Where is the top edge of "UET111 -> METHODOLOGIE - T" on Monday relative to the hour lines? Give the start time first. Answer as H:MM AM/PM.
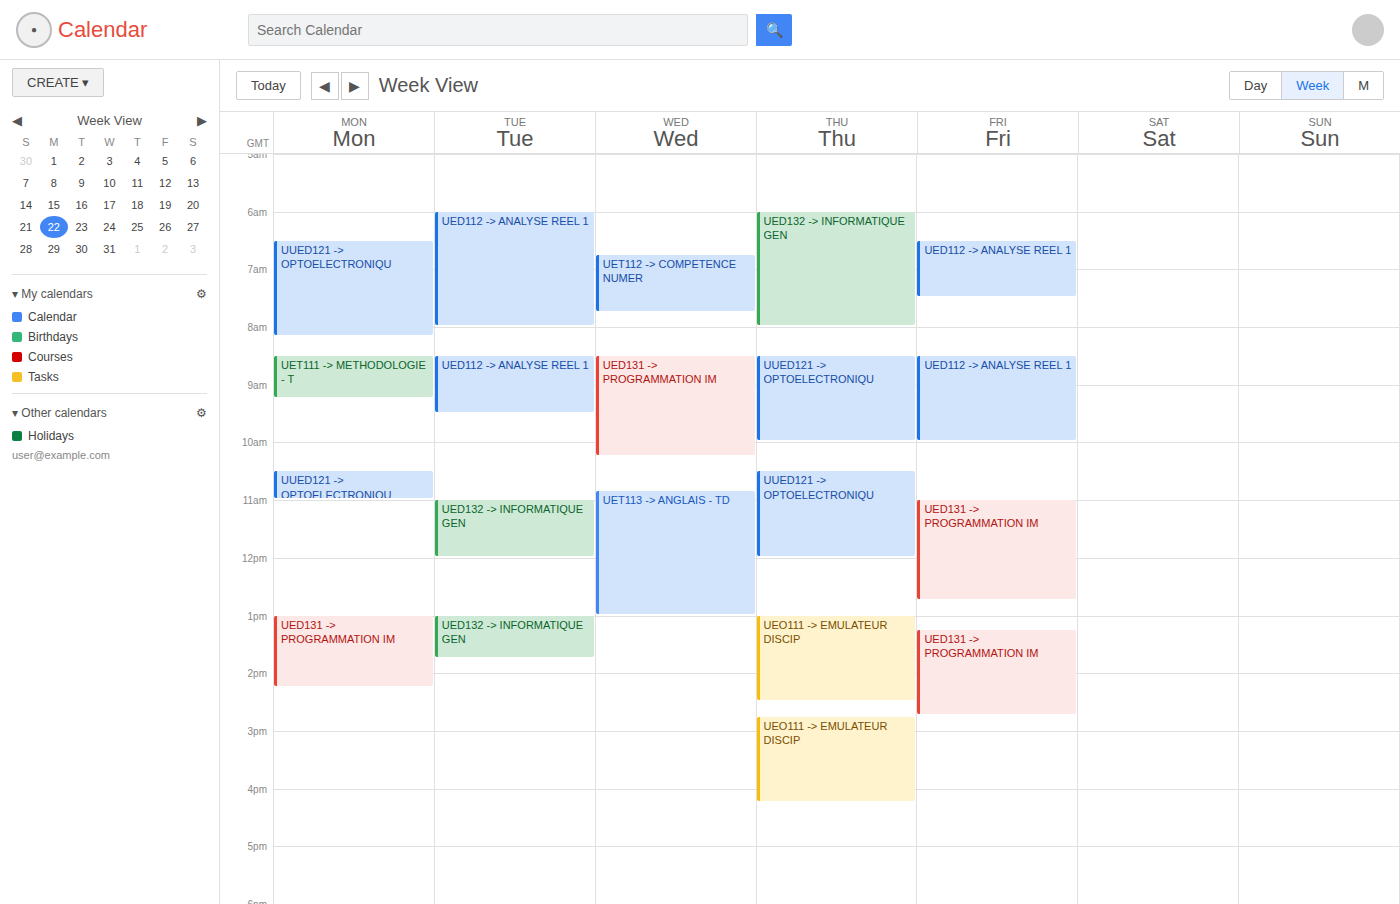
8:30 AM -- halfway between the 8 AM and 9 AM lines.